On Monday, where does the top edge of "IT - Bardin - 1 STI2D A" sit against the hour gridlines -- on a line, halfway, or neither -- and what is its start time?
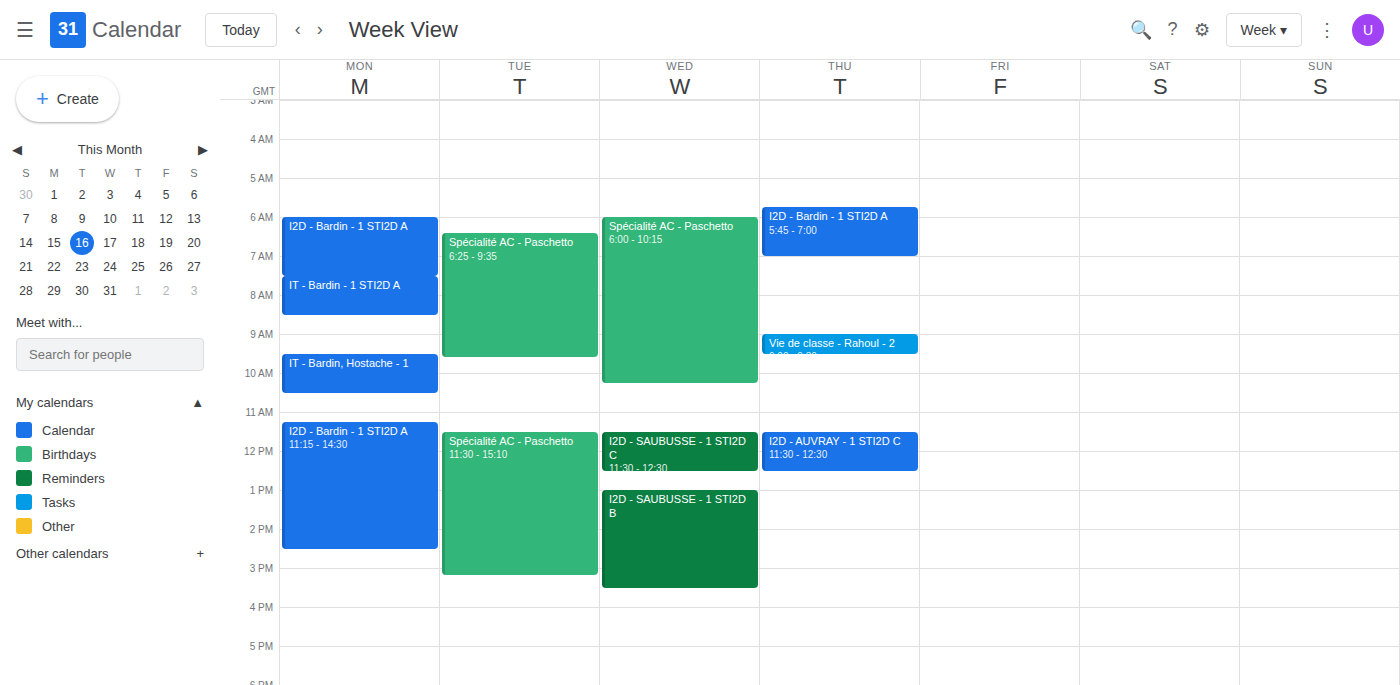
7:30 AM -- halfway between the 7 AM and 8 AM lines.